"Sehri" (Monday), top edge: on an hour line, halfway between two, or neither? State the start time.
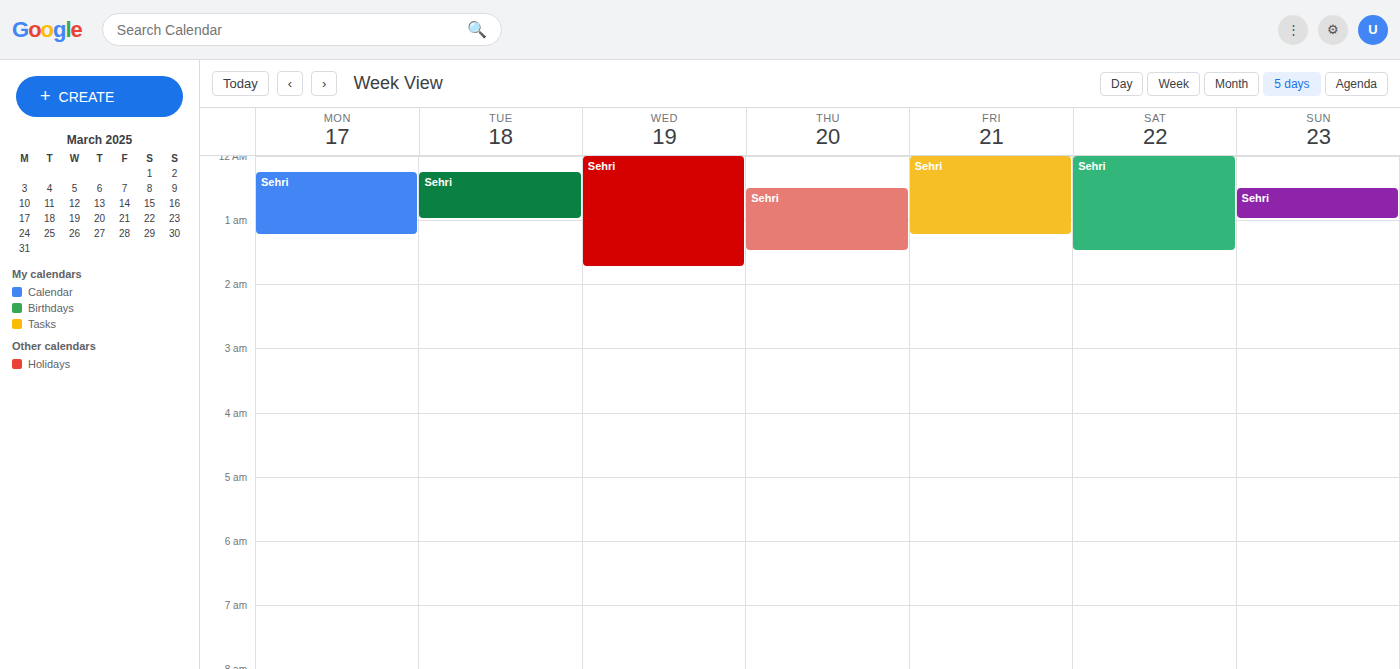
12:15 AM -- neither: a quarter of the way from the 12 AM line to the 1 AM line.